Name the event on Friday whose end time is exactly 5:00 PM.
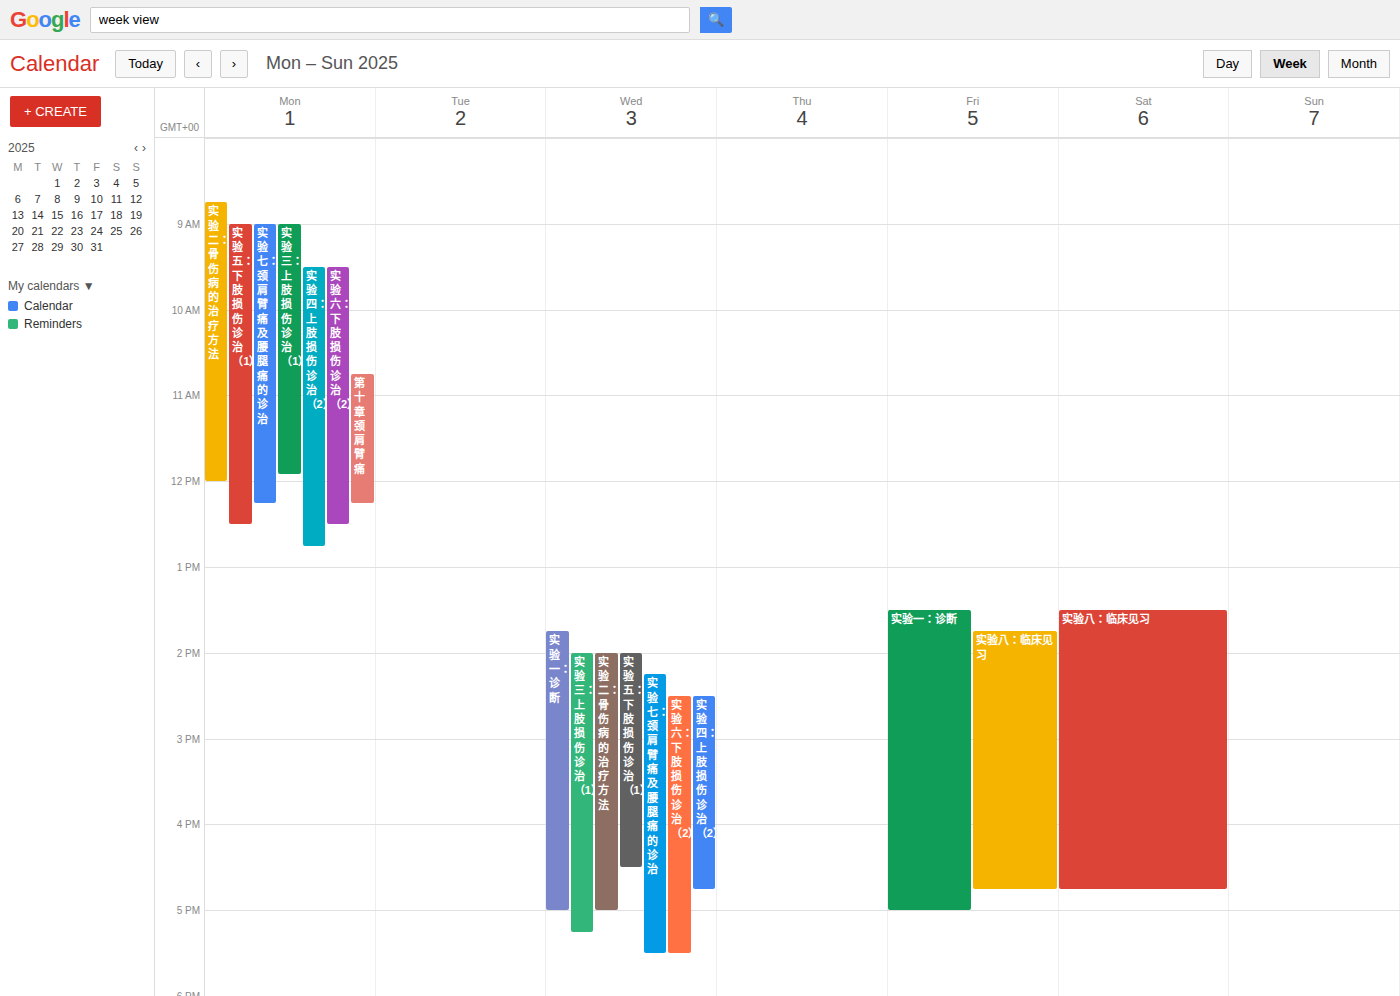
"实验一：诊断"